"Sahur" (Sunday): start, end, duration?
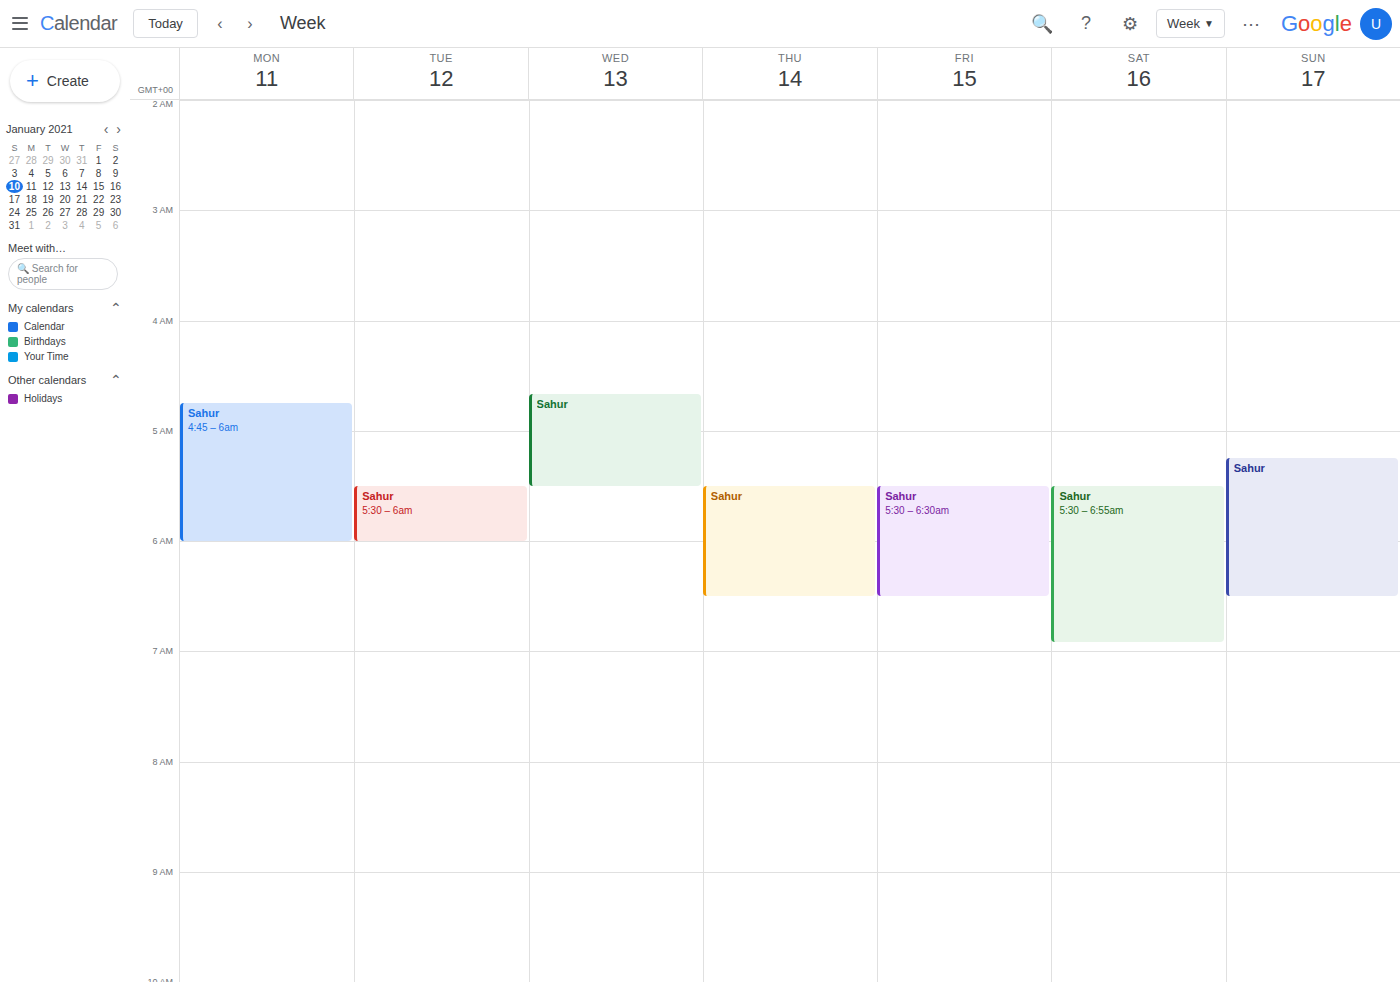
05:15 to 06:30, 1 hour 15 minutes